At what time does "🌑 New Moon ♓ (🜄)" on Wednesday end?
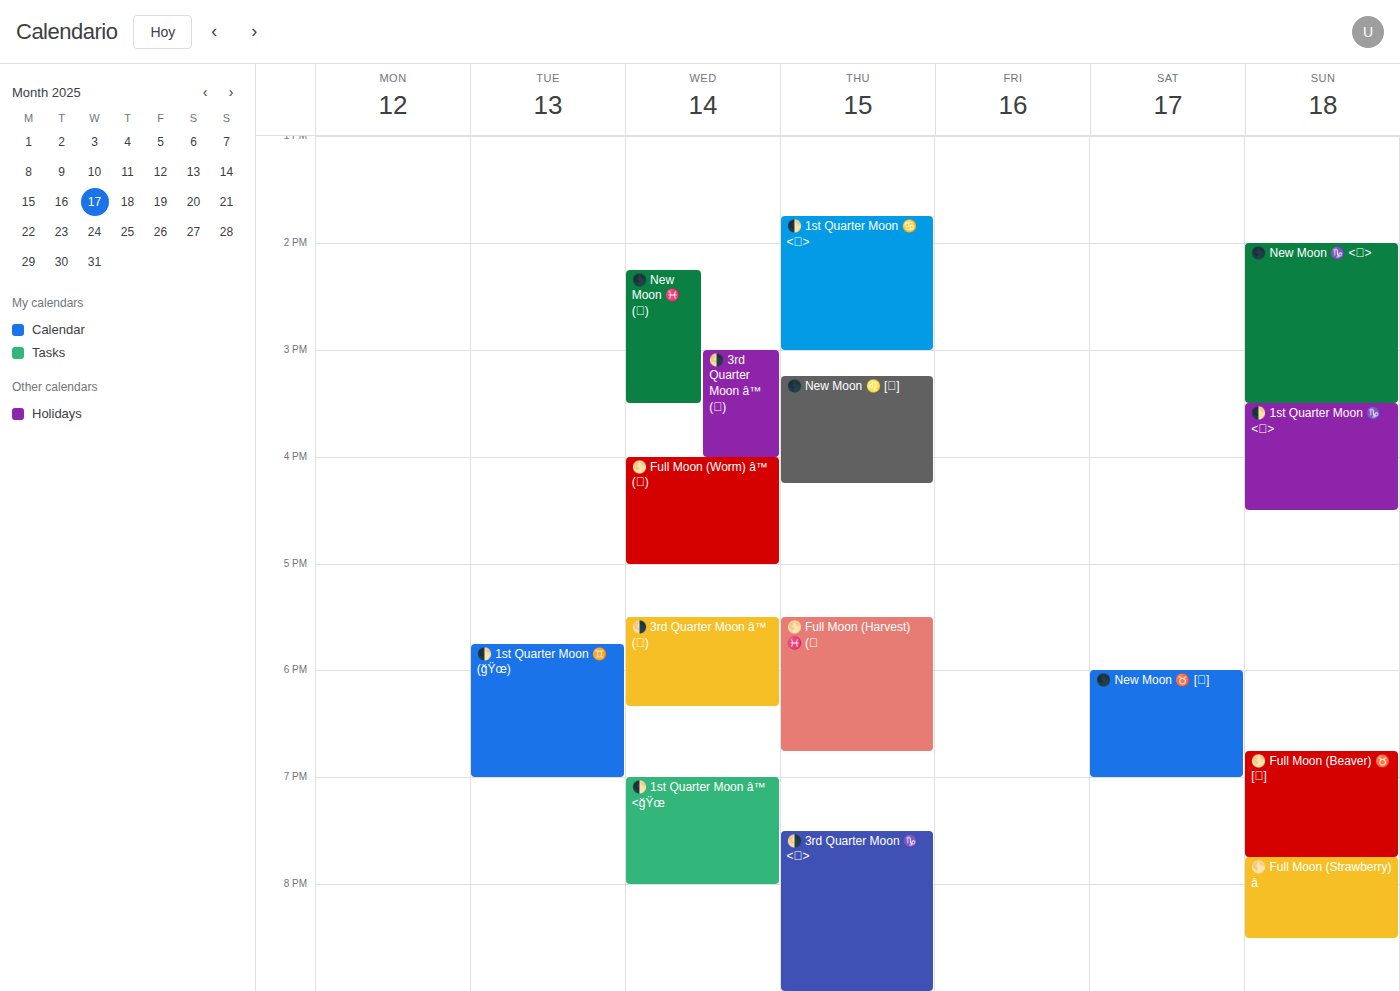
3:30 PM